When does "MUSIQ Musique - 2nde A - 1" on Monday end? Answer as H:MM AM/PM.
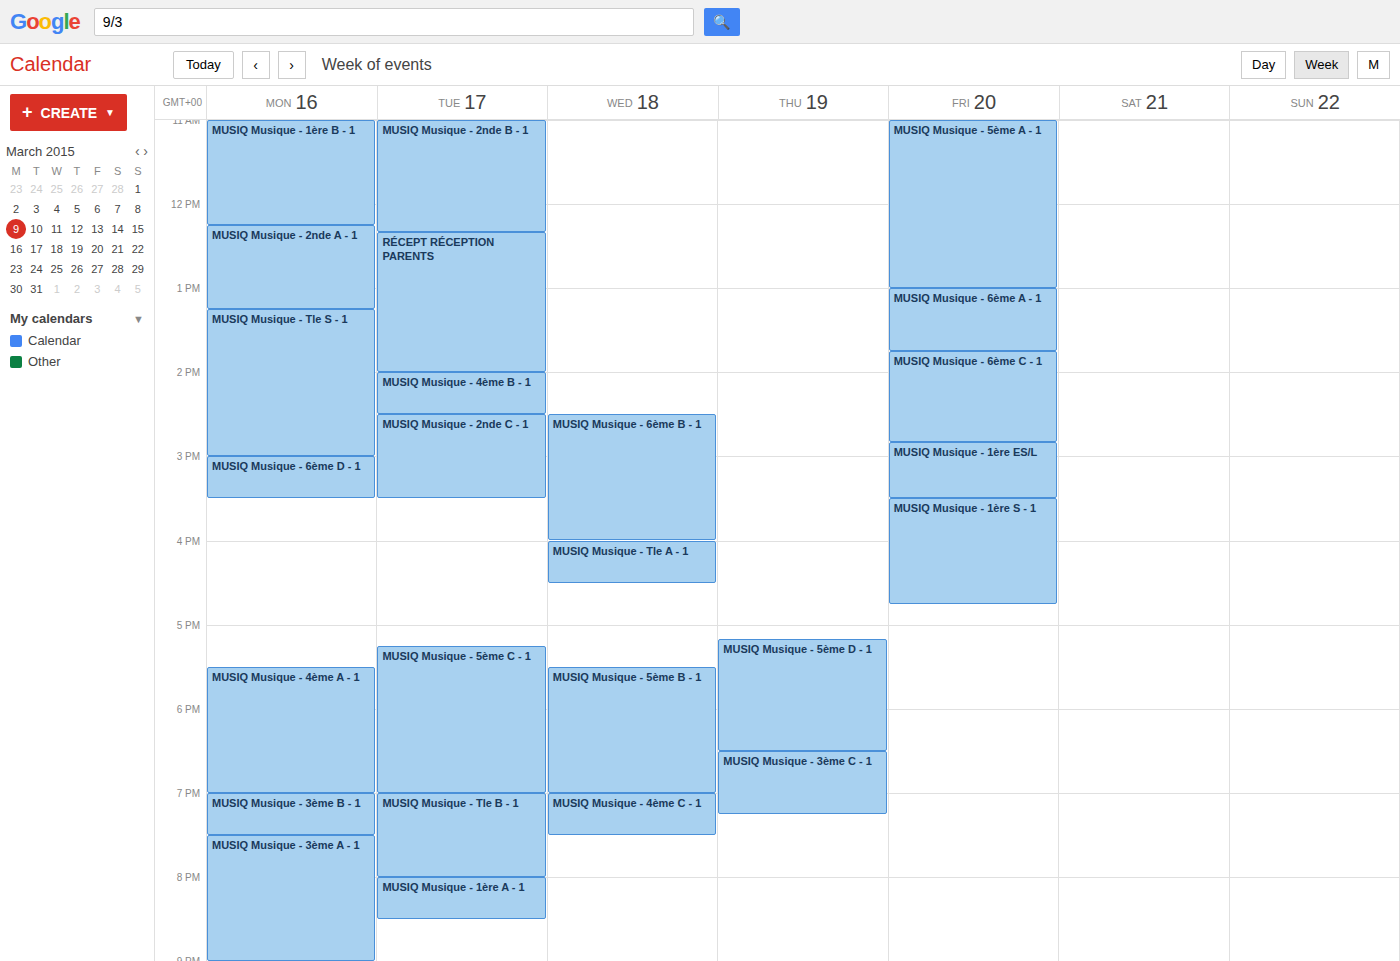
1:15 PM